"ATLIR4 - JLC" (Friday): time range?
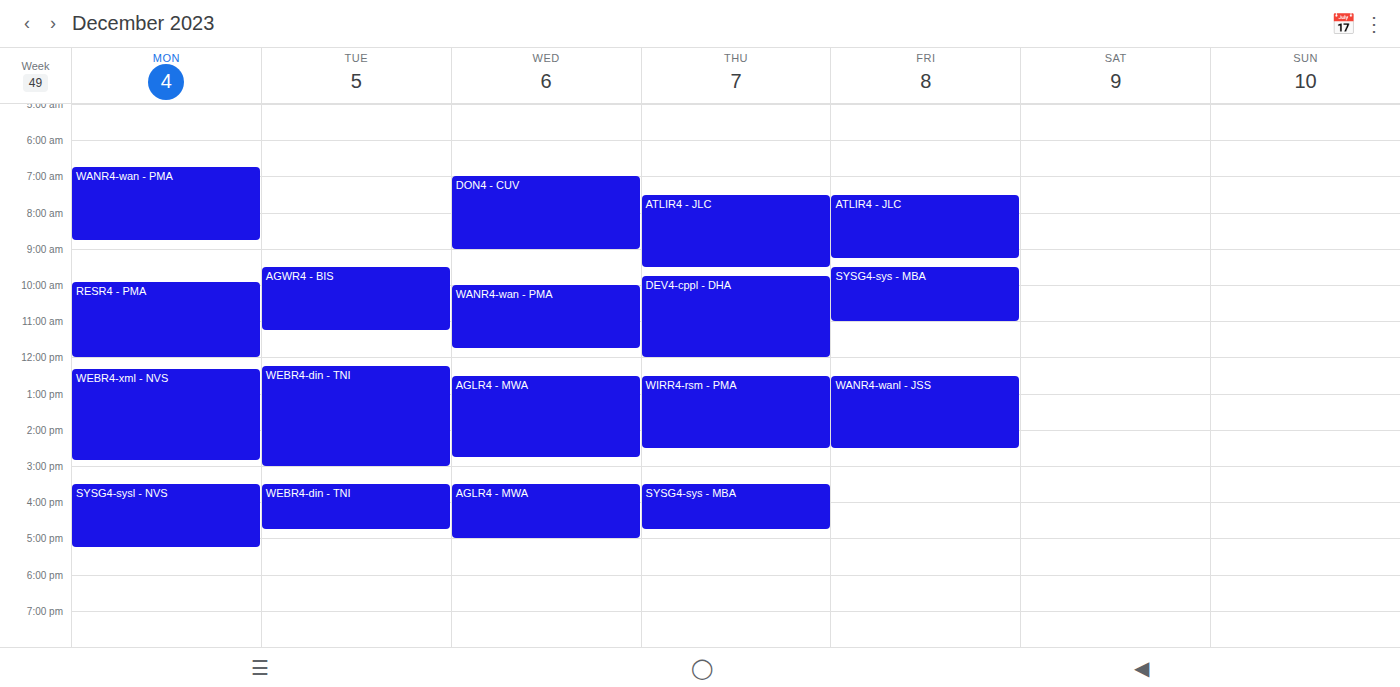
7:30 AM to 9:15 AM